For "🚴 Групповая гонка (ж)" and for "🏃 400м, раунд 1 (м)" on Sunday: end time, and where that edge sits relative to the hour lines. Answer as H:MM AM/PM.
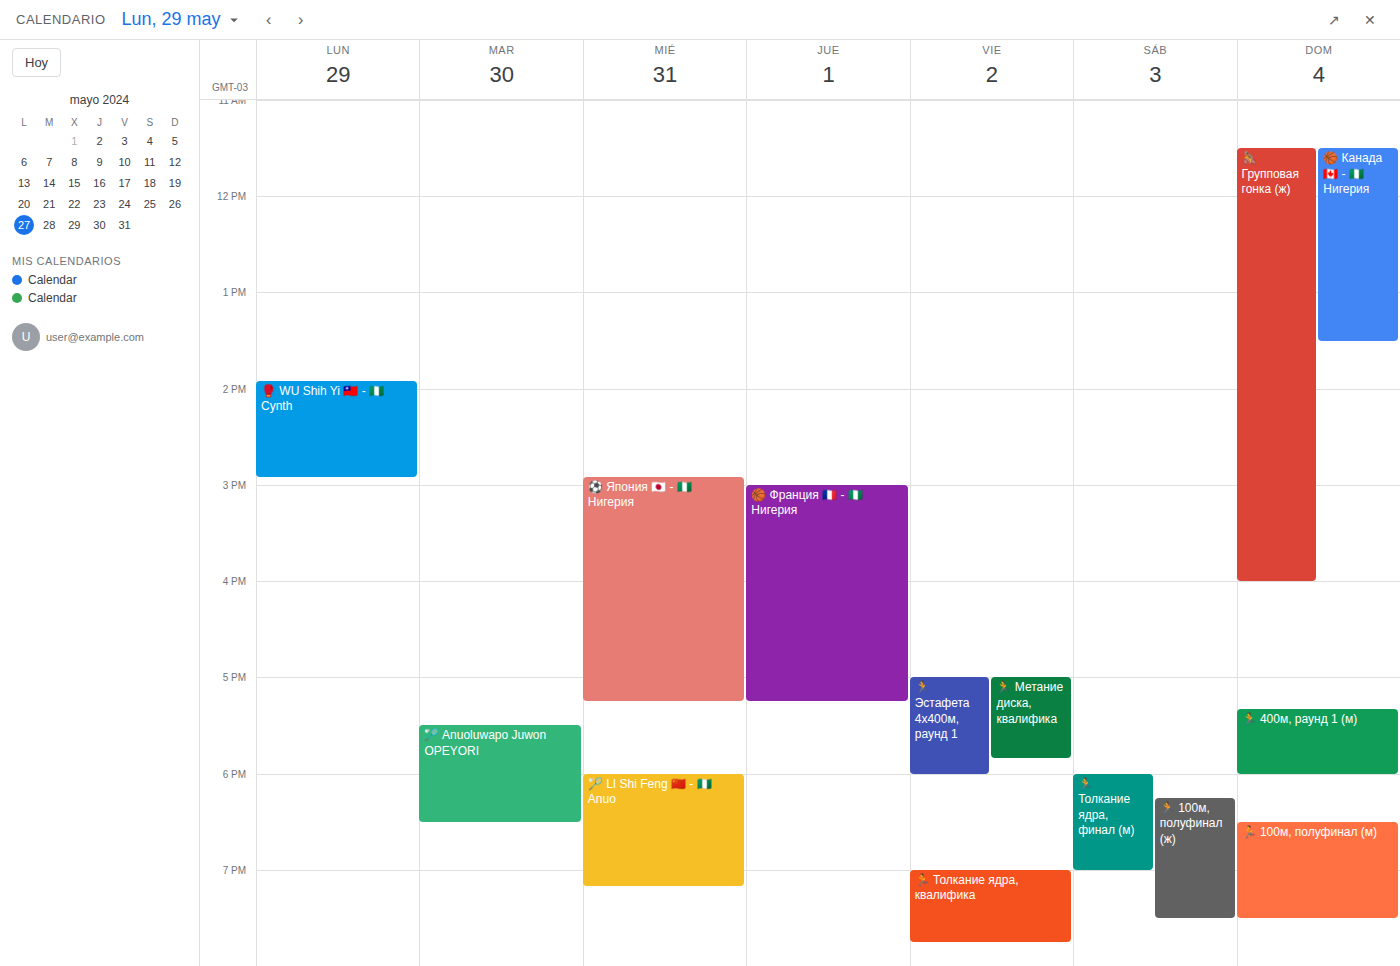
"🚴 Групповая гонка (ж)": 4:00 PM, exactly on the 4 PM line. "🏃 400м, раунд 1 (м)": 6:00 PM, exactly on the 6 PM line.